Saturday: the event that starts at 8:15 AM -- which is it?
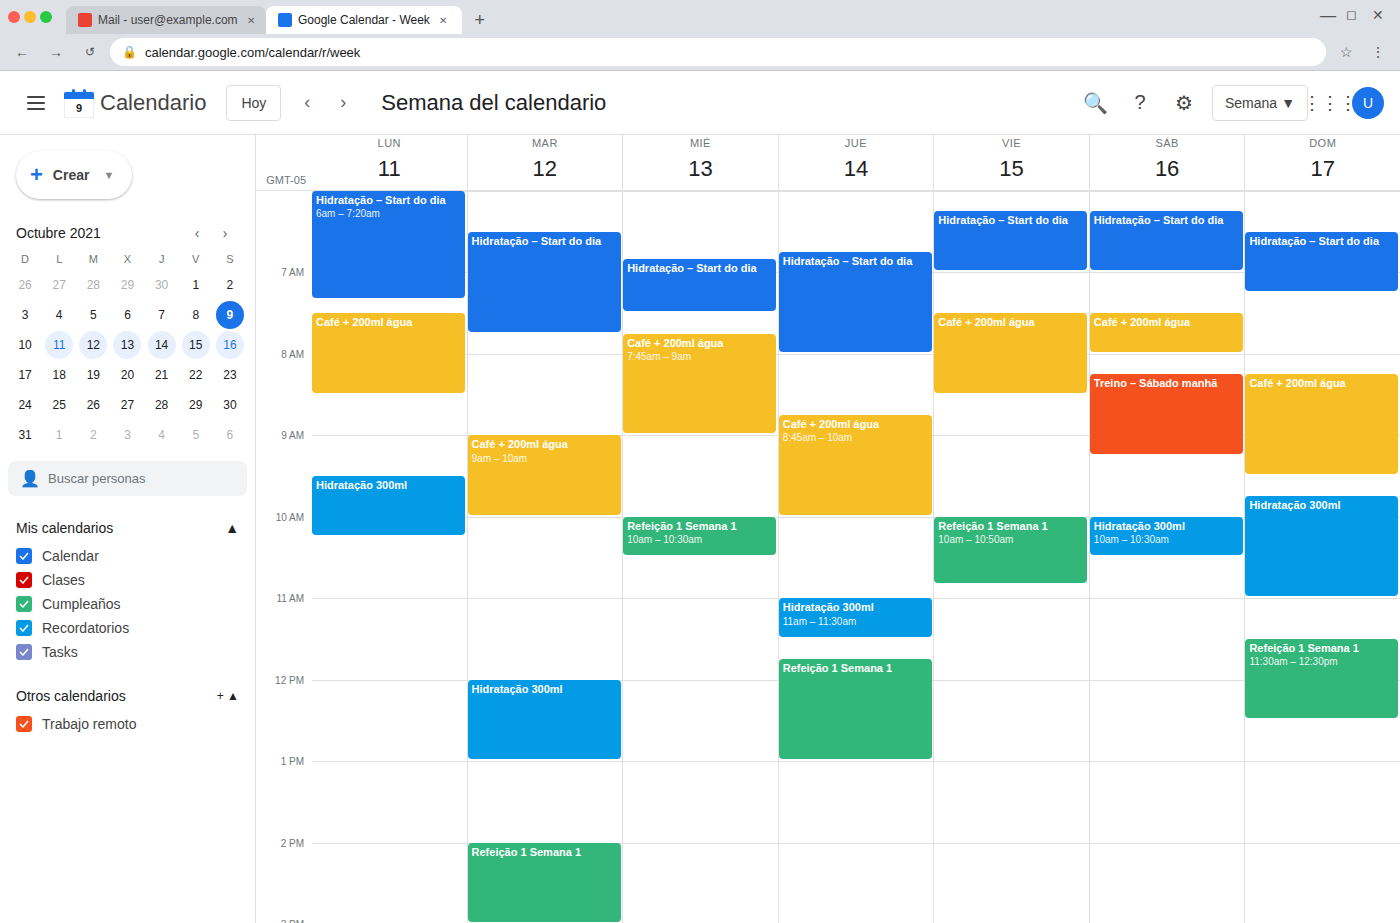
"Treino – Sábado manhã"